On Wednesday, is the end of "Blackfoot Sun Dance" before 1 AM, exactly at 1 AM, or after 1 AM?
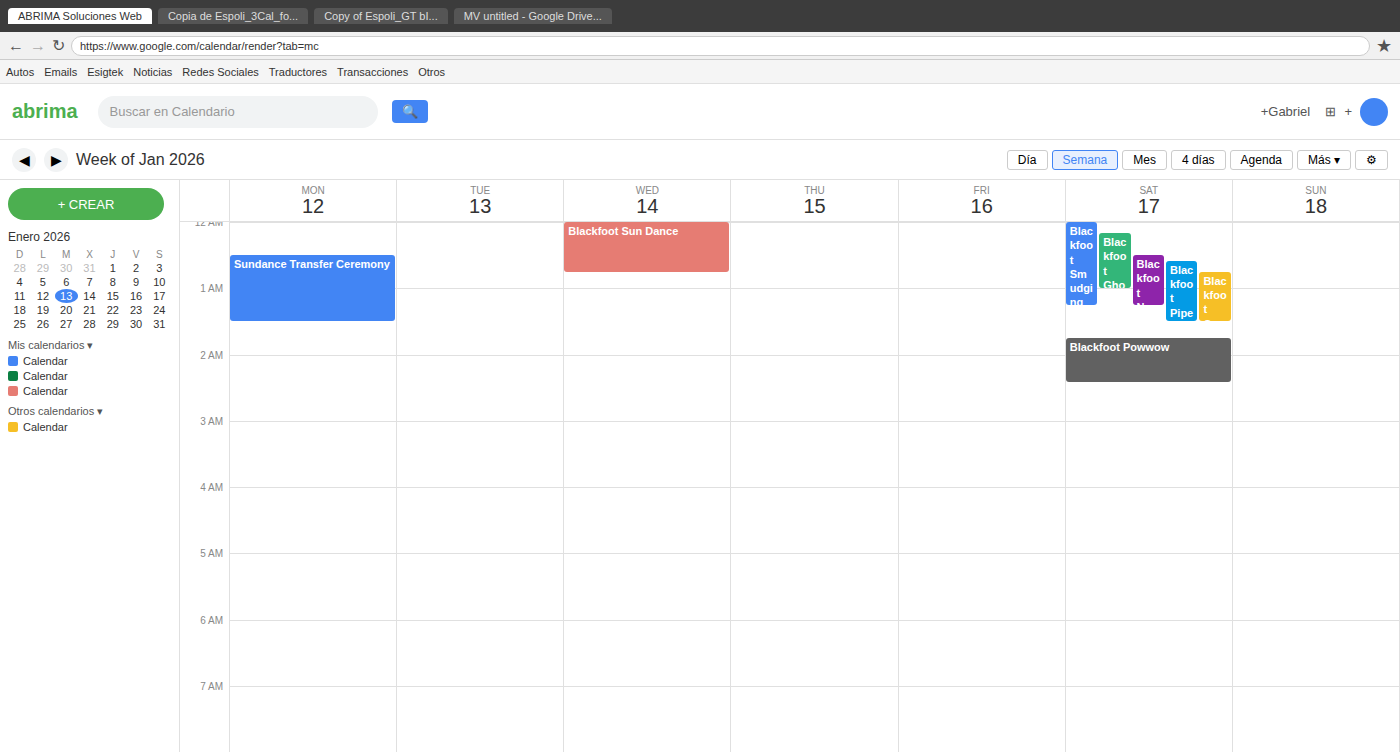
12:45 AM -- before 1 AM, 15 minutes above the 1 AM line.